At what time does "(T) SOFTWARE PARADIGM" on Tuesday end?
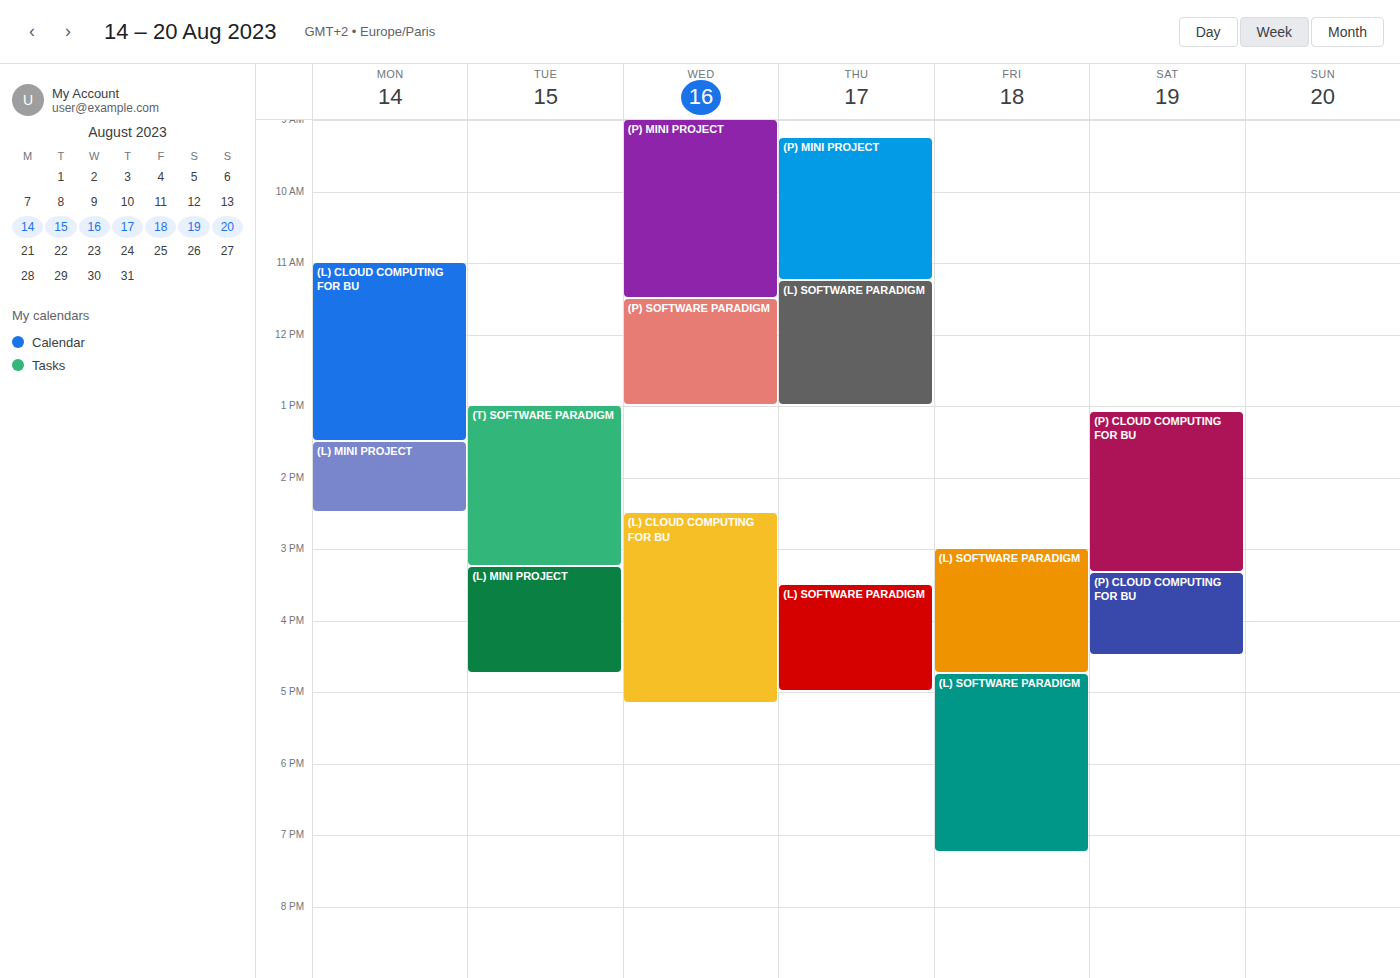
3:15 PM